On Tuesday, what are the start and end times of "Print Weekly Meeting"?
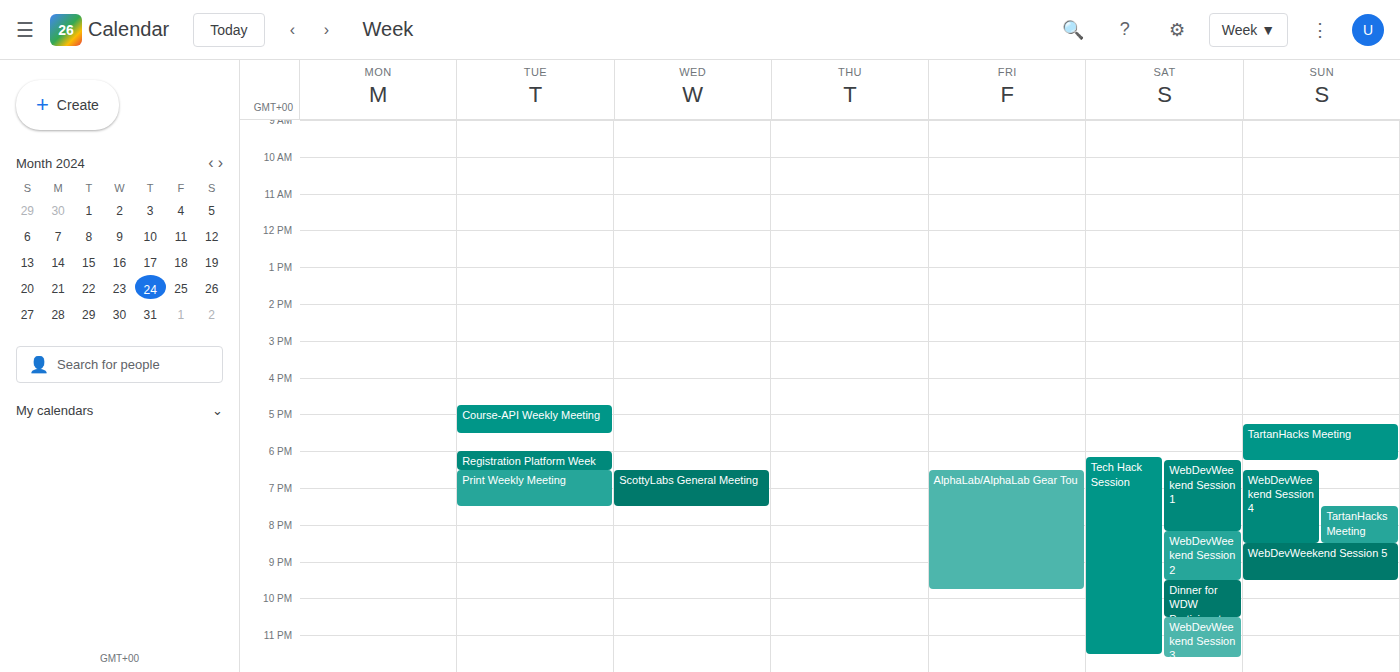
18:30 to 19:30